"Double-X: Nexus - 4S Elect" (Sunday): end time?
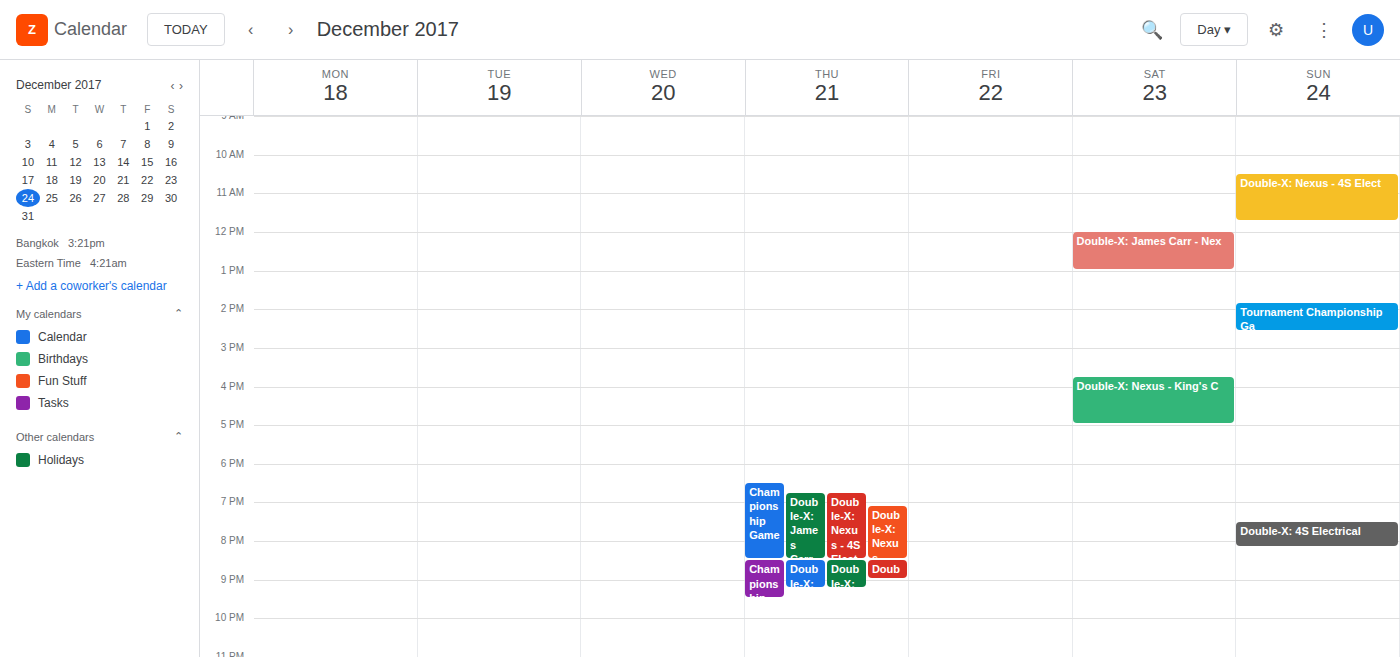
11:45 AM